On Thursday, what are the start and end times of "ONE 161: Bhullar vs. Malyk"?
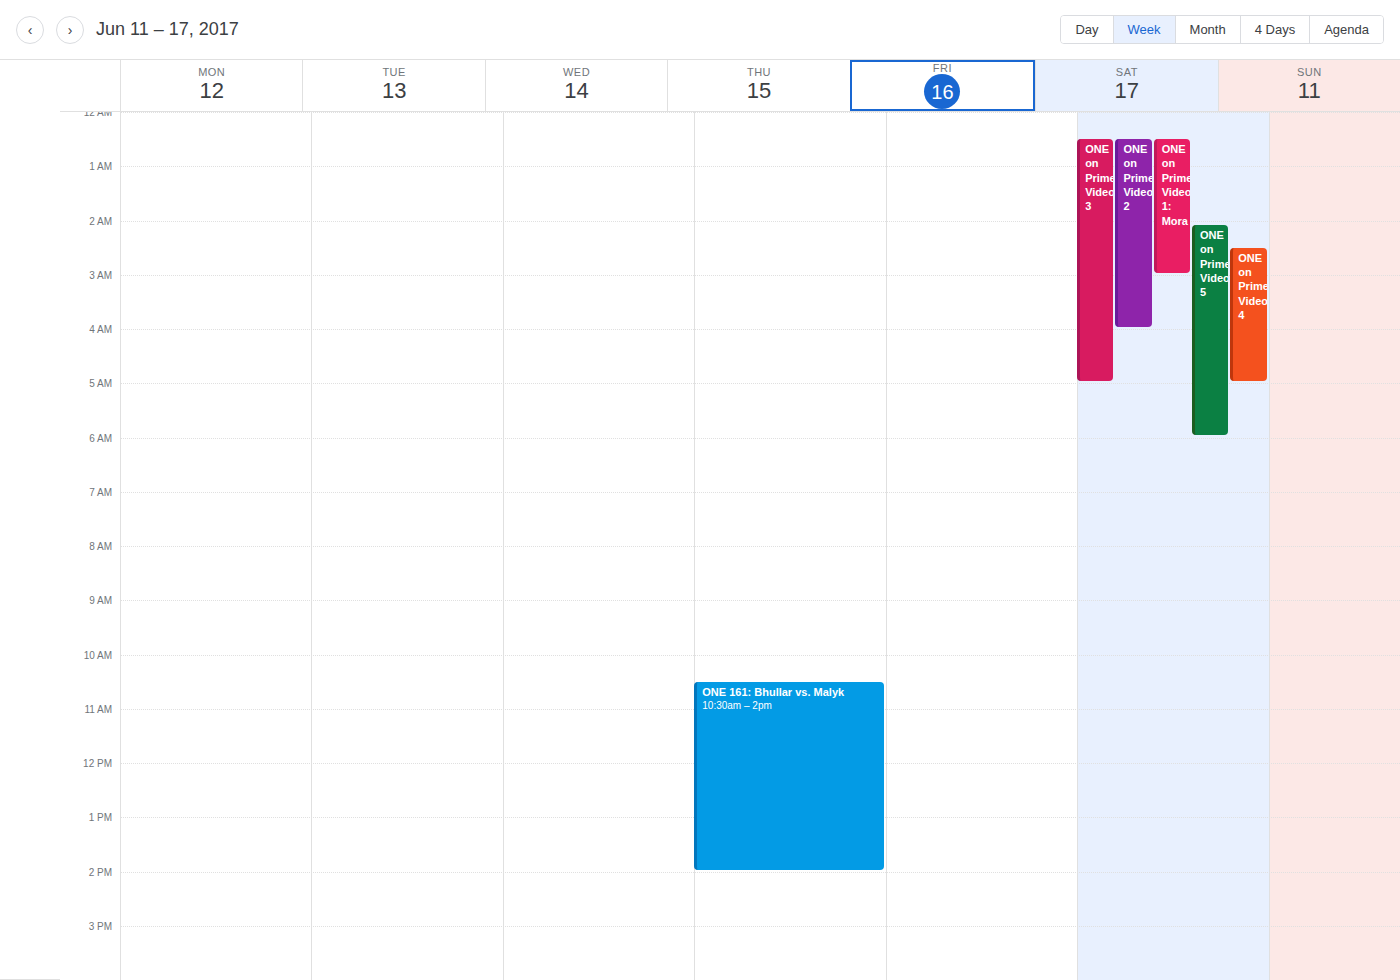
10:30 AM to 2:00 PM